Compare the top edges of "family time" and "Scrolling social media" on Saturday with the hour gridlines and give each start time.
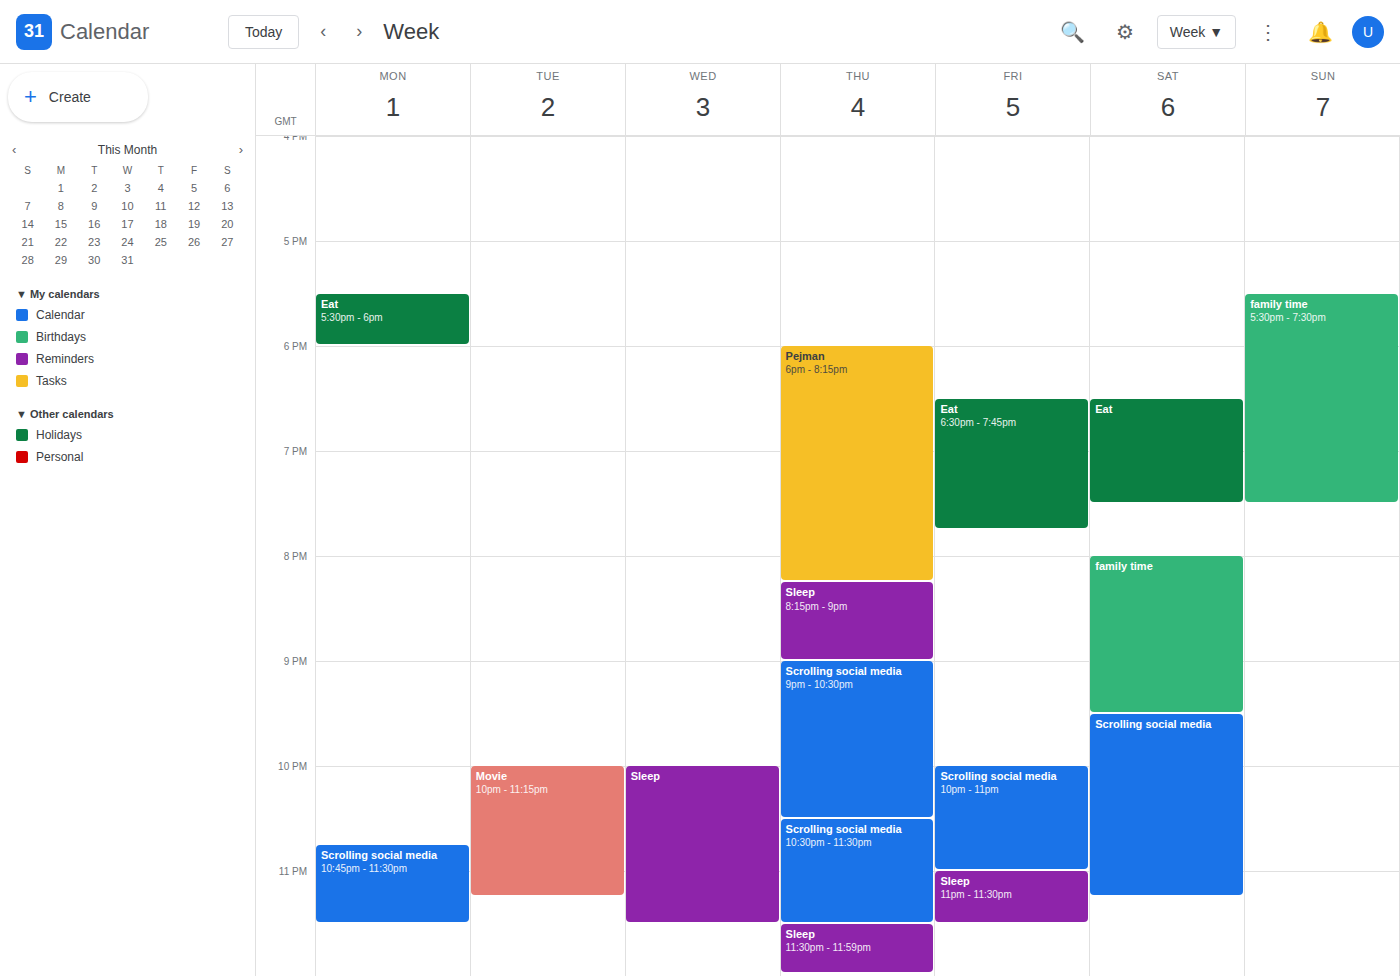
"family time": 8:00 PM, exactly on the 8 PM line. "Scrolling social media": 9:30 PM, halfway between the 9 PM and 10 PM lines.